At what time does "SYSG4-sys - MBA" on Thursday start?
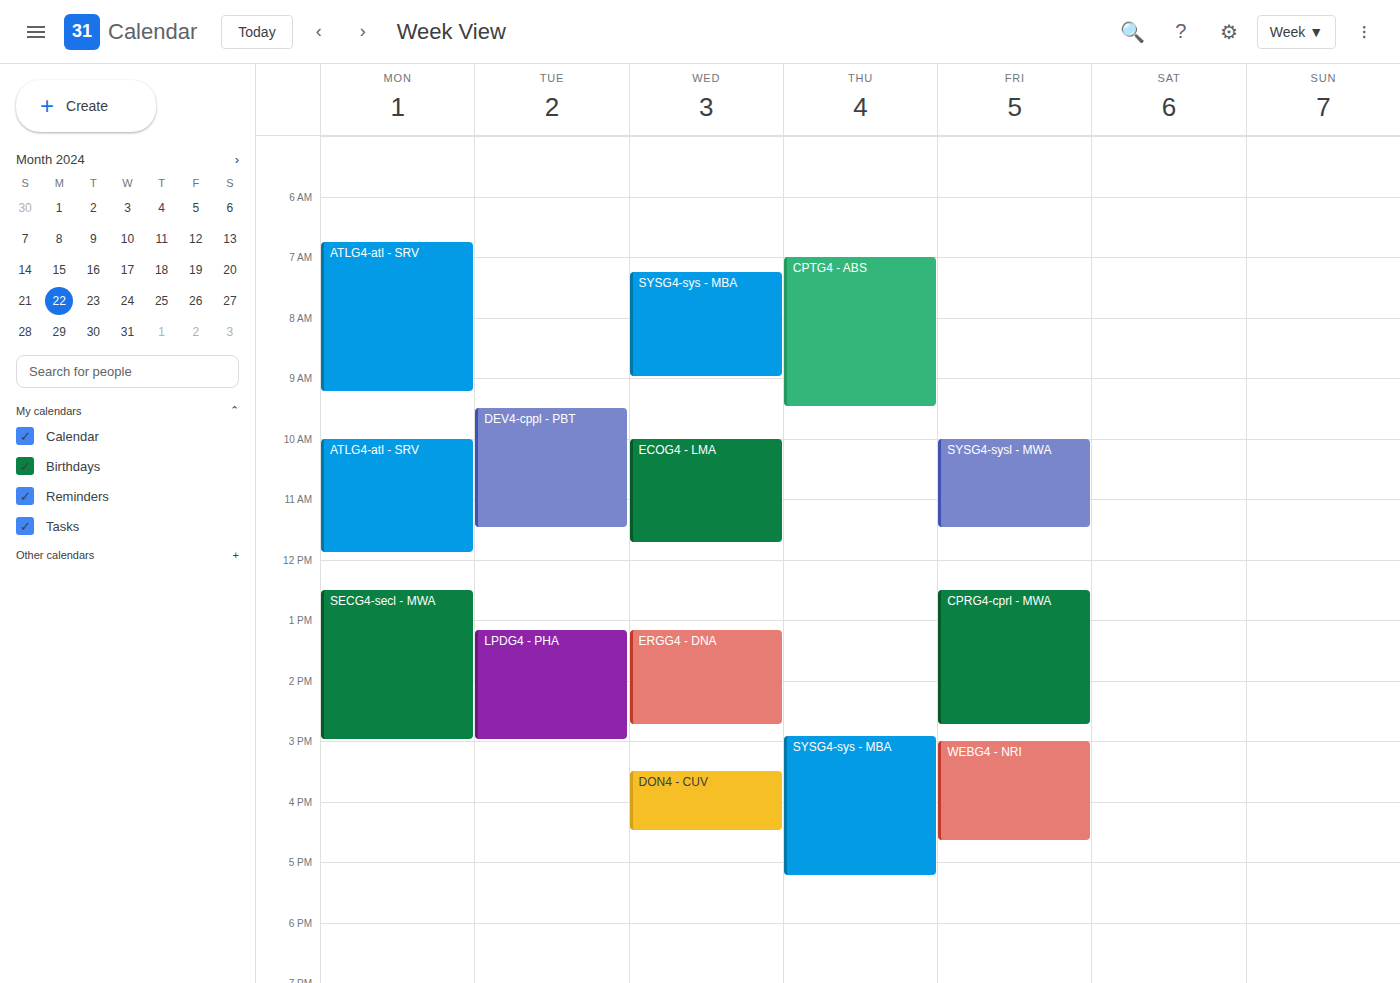
14:55